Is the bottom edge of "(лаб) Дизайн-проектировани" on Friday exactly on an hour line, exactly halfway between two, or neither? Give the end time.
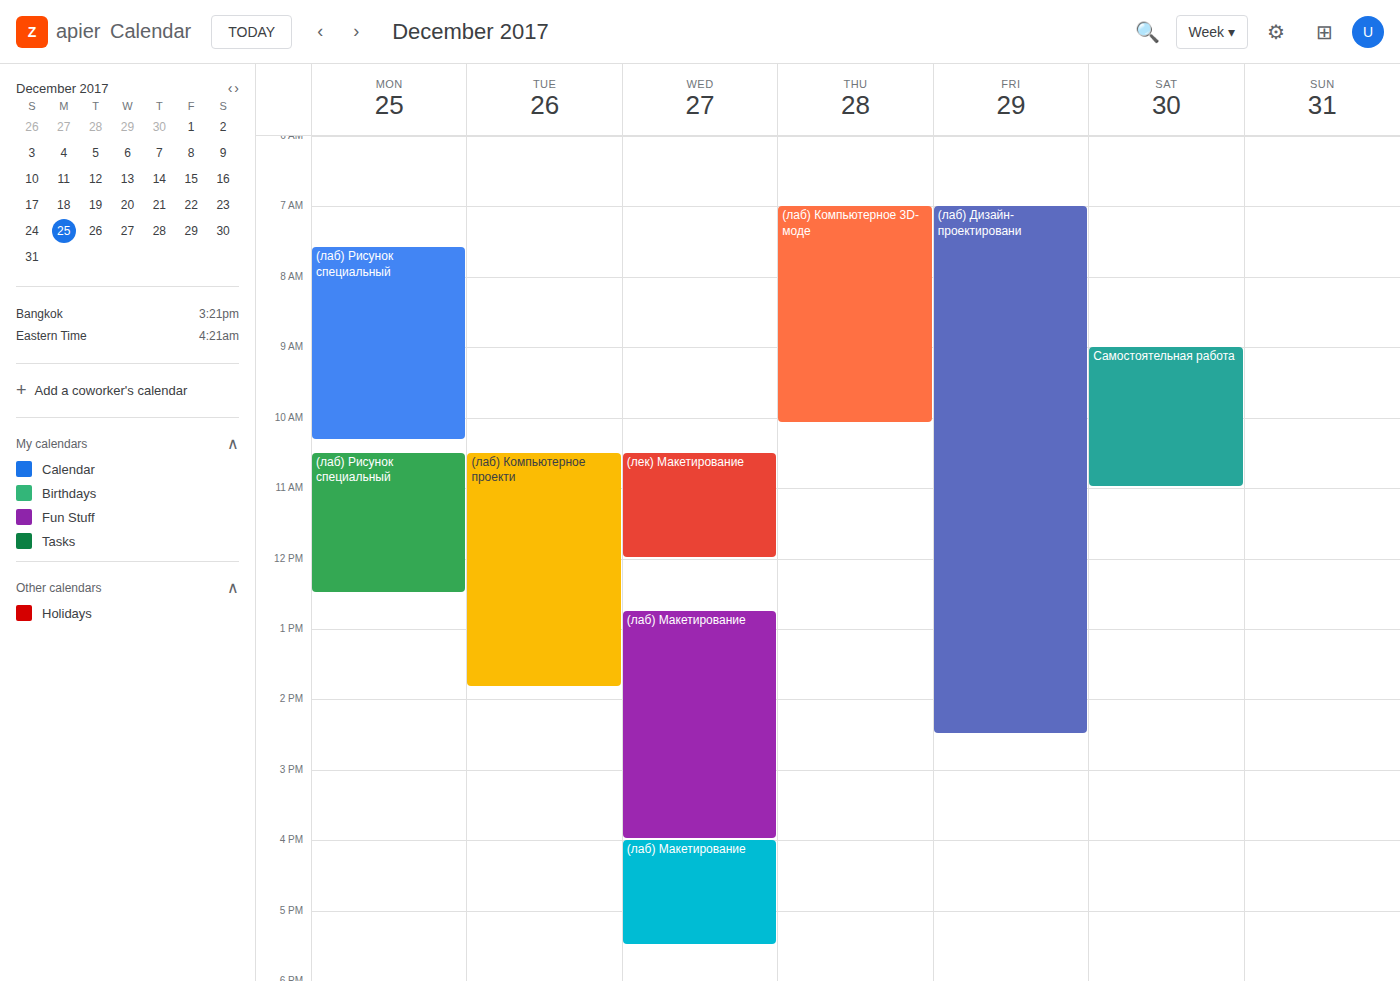
2:30 PM -- halfway between the 2 PM and 3 PM lines.